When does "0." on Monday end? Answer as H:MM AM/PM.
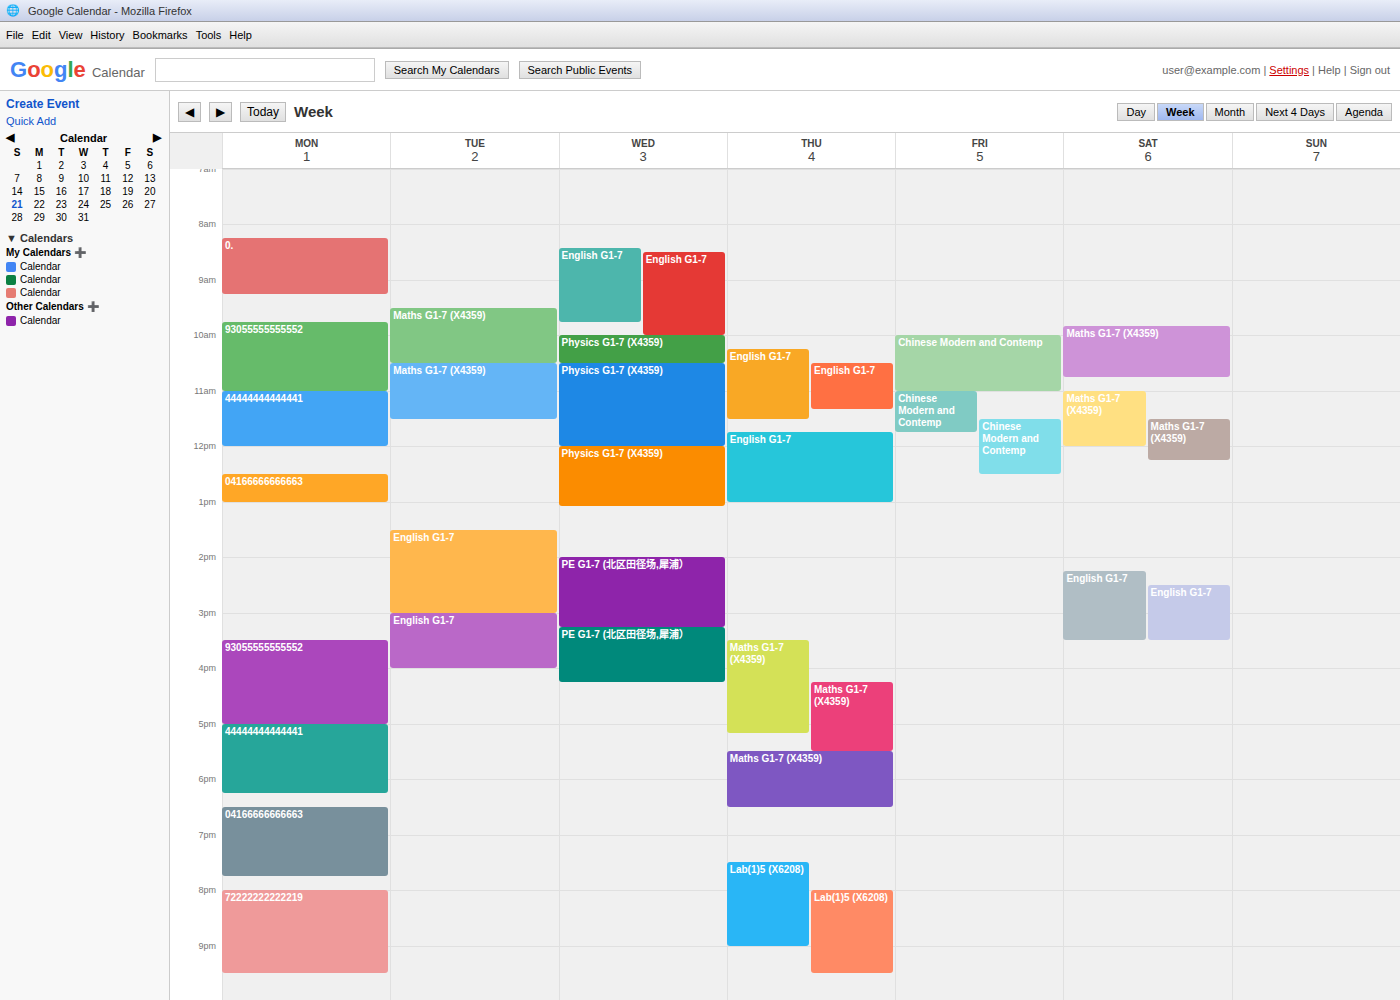
9:15 AM